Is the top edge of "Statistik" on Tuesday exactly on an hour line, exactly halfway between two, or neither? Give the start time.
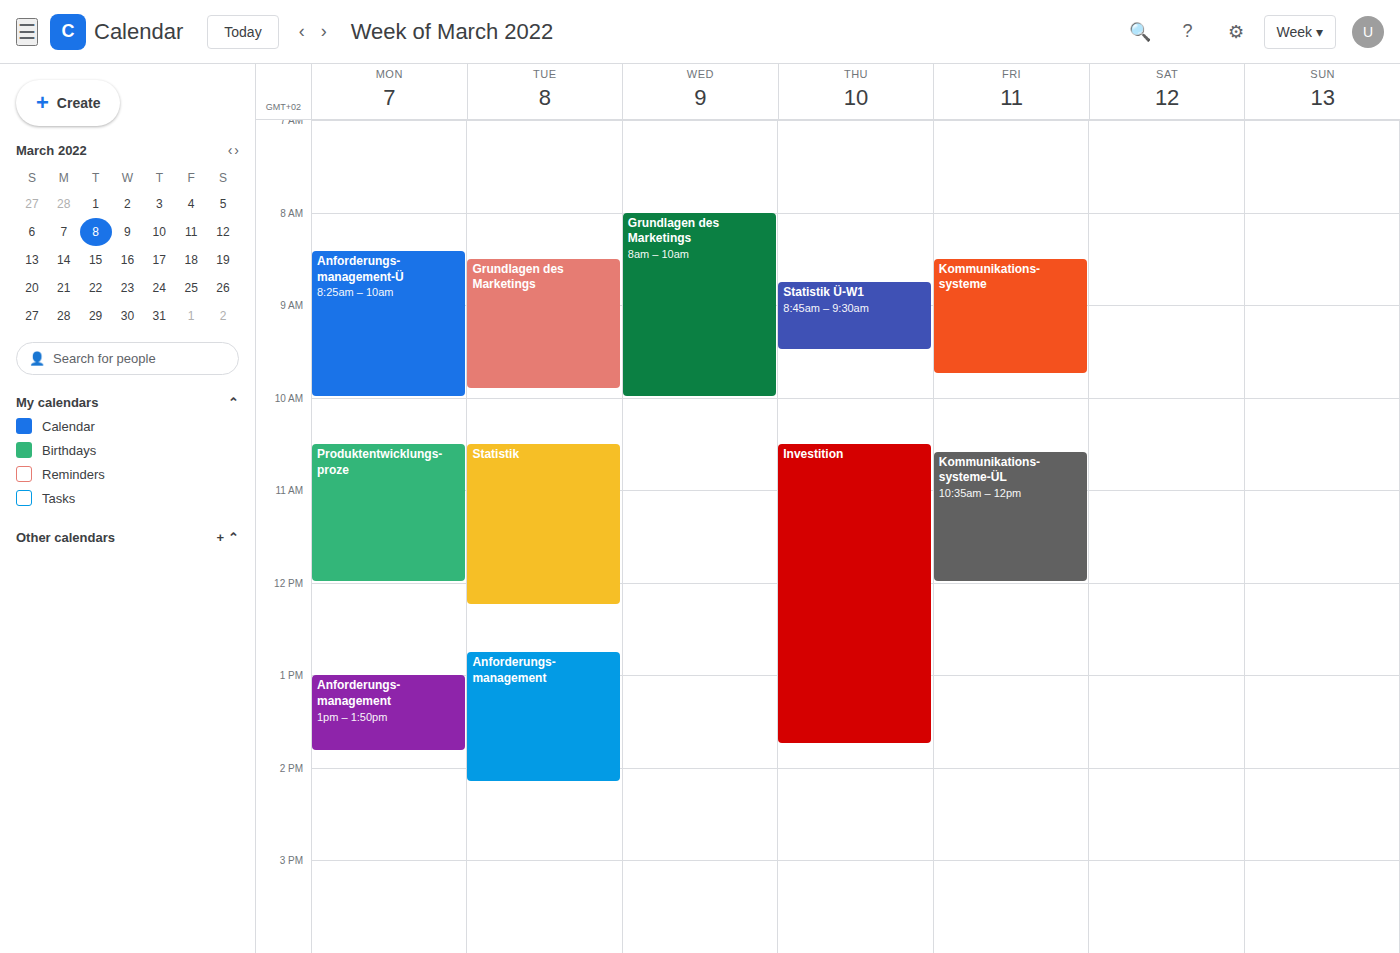
10:30 AM -- halfway between the 10 AM and 11 AM lines.